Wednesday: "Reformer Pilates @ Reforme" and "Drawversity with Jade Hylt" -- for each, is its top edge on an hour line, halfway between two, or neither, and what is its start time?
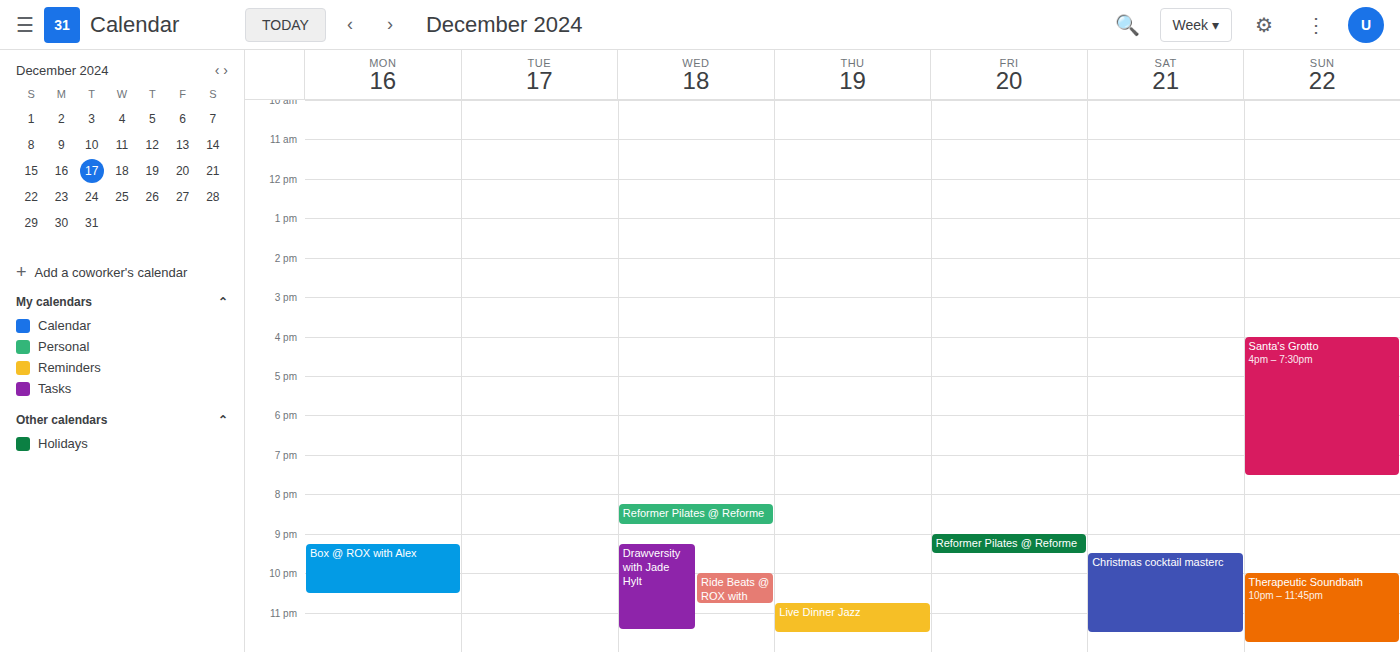
"Reformer Pilates @ Reforme": 8:15 PM, neither: a quarter of the way from the 8 PM line to the 9 PM line. "Drawversity with Jade Hylt": 9:15 PM, neither: a quarter of the way from the 9 PM line to the 10 PM line.